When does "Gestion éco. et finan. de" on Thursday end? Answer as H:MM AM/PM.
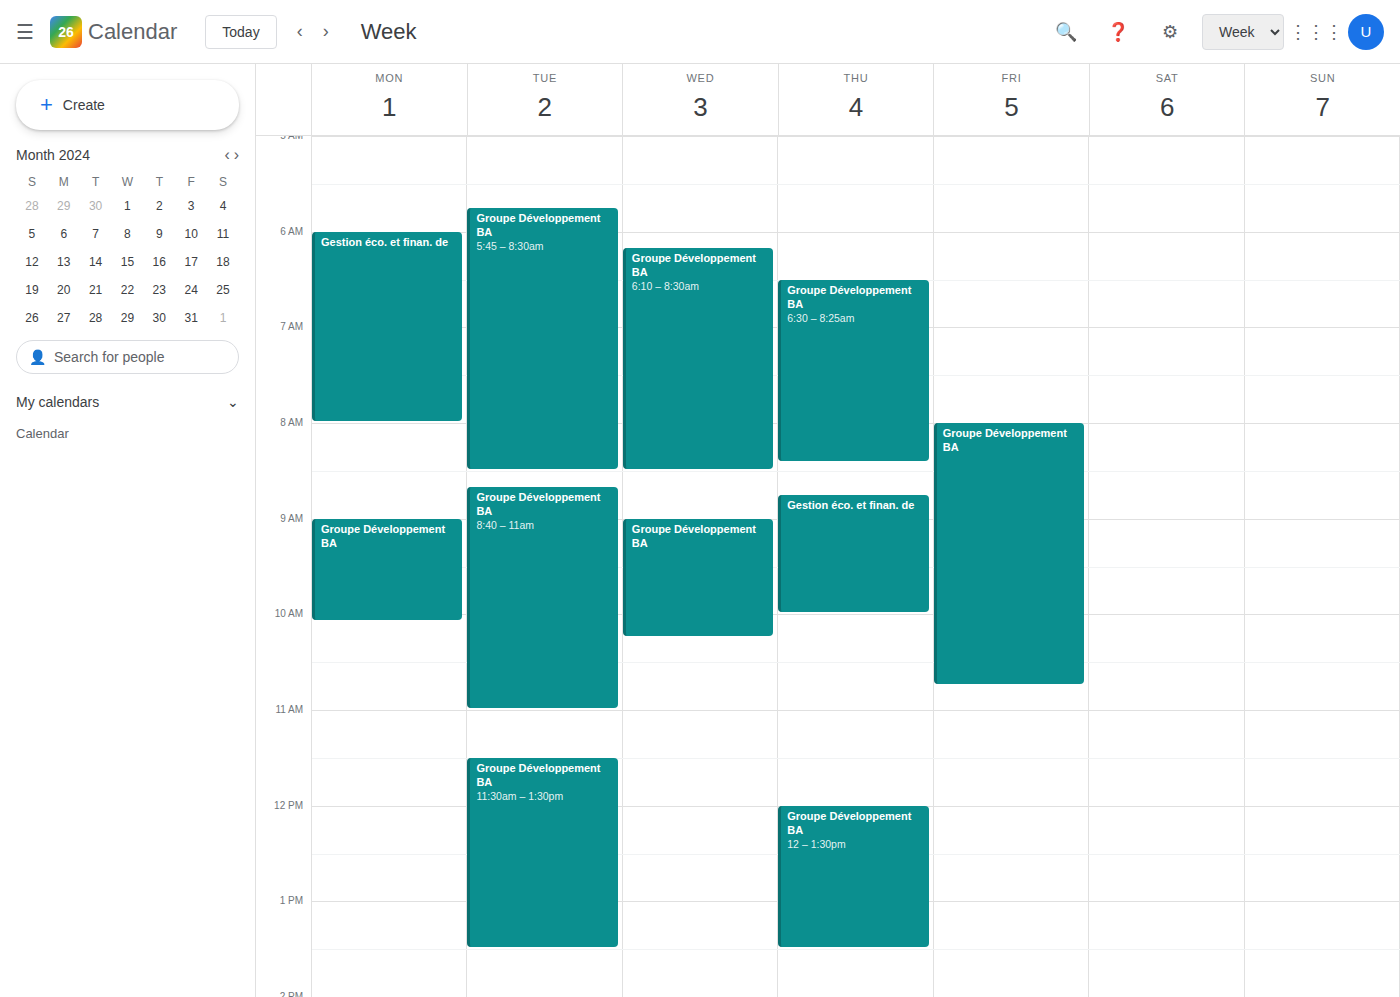
10:00 AM